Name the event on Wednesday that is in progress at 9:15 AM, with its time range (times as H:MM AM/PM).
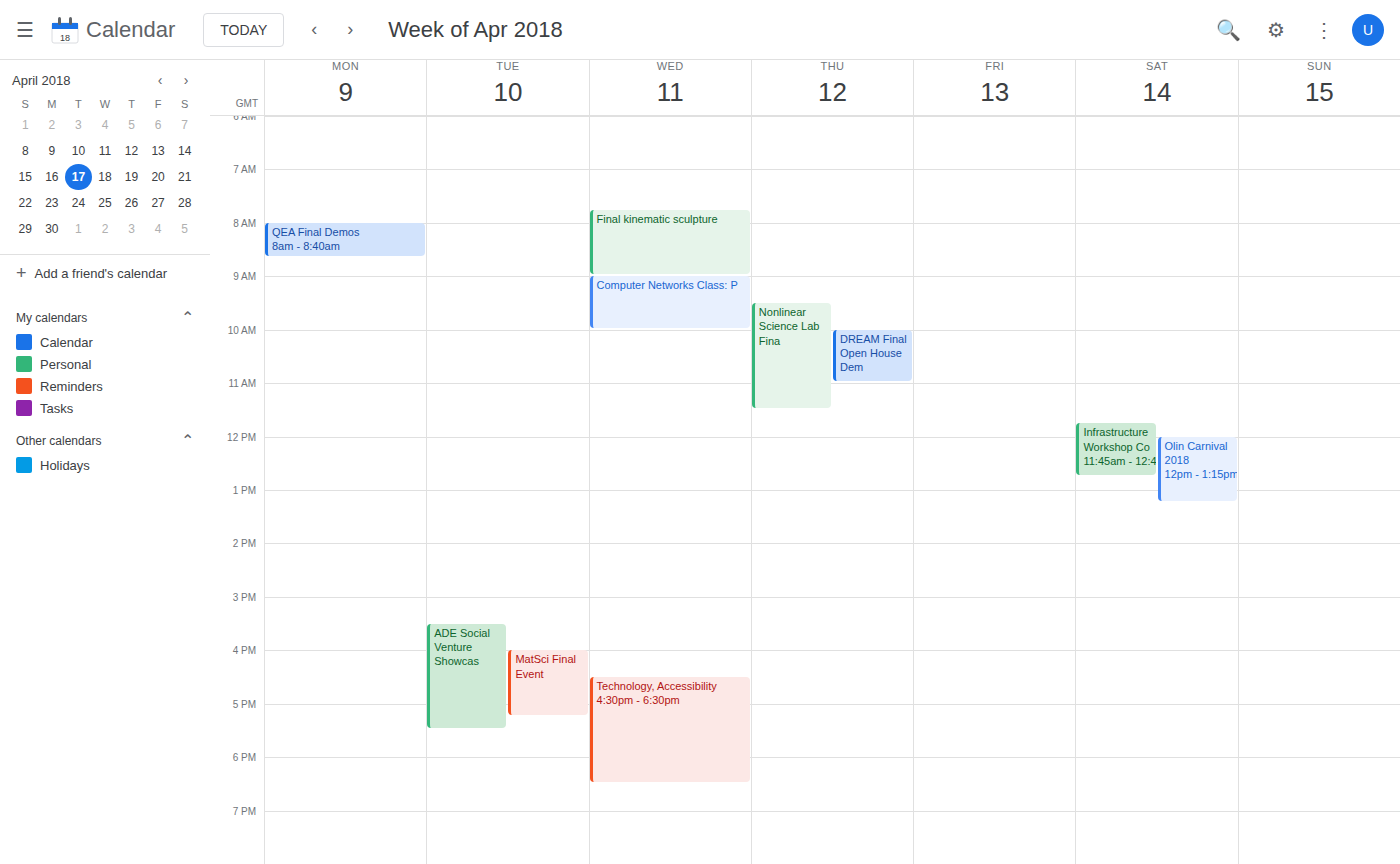
"Computer Networks Class: P", 9:00 AM to 10:00 AM